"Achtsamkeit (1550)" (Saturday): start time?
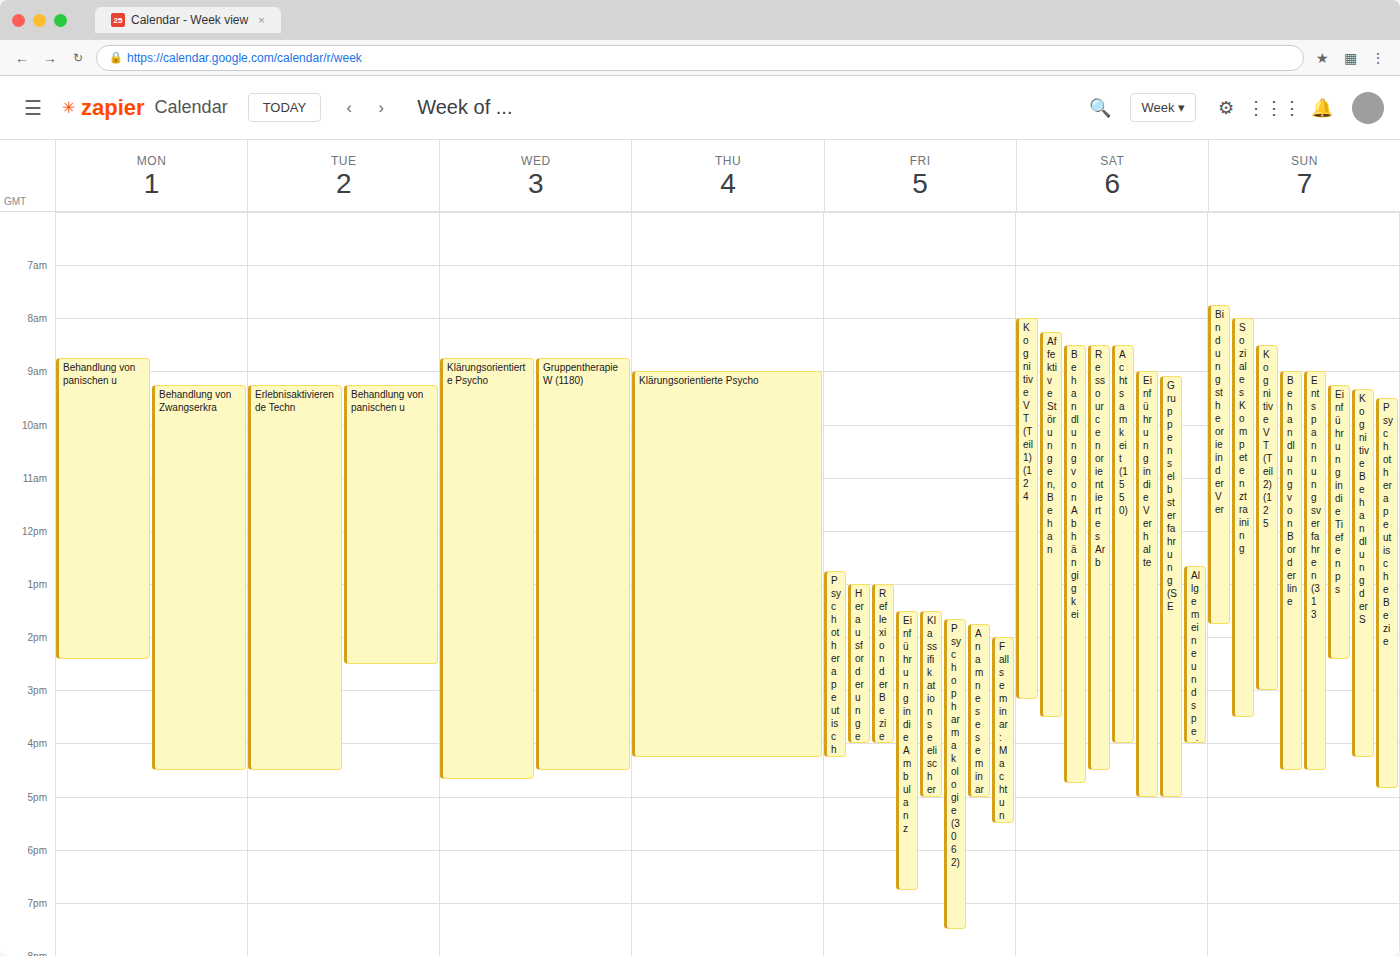
8:30 AM